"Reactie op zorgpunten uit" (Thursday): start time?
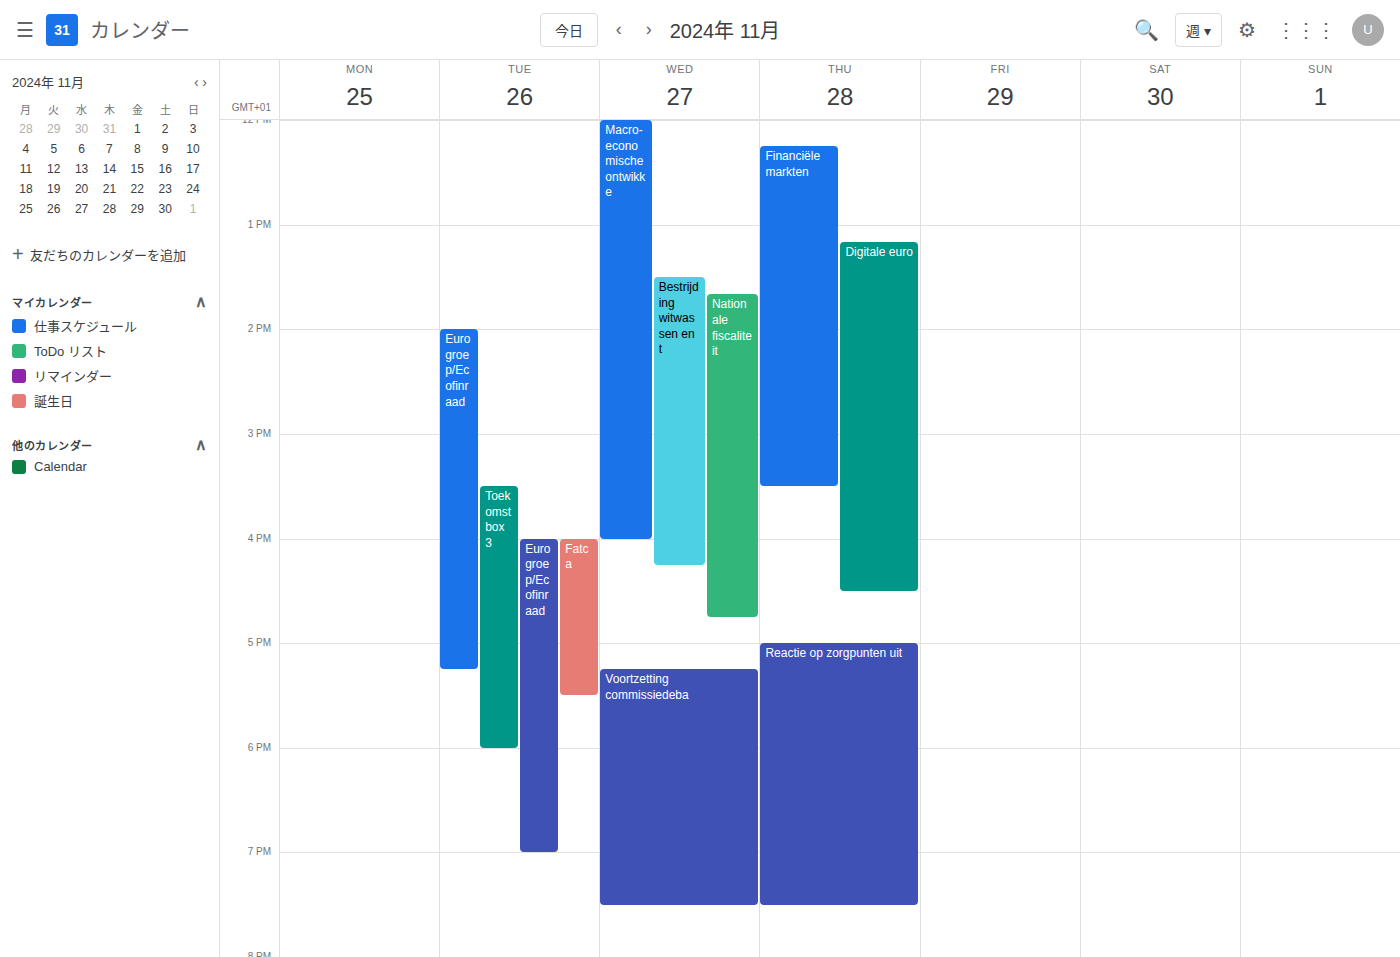
5:00 PM